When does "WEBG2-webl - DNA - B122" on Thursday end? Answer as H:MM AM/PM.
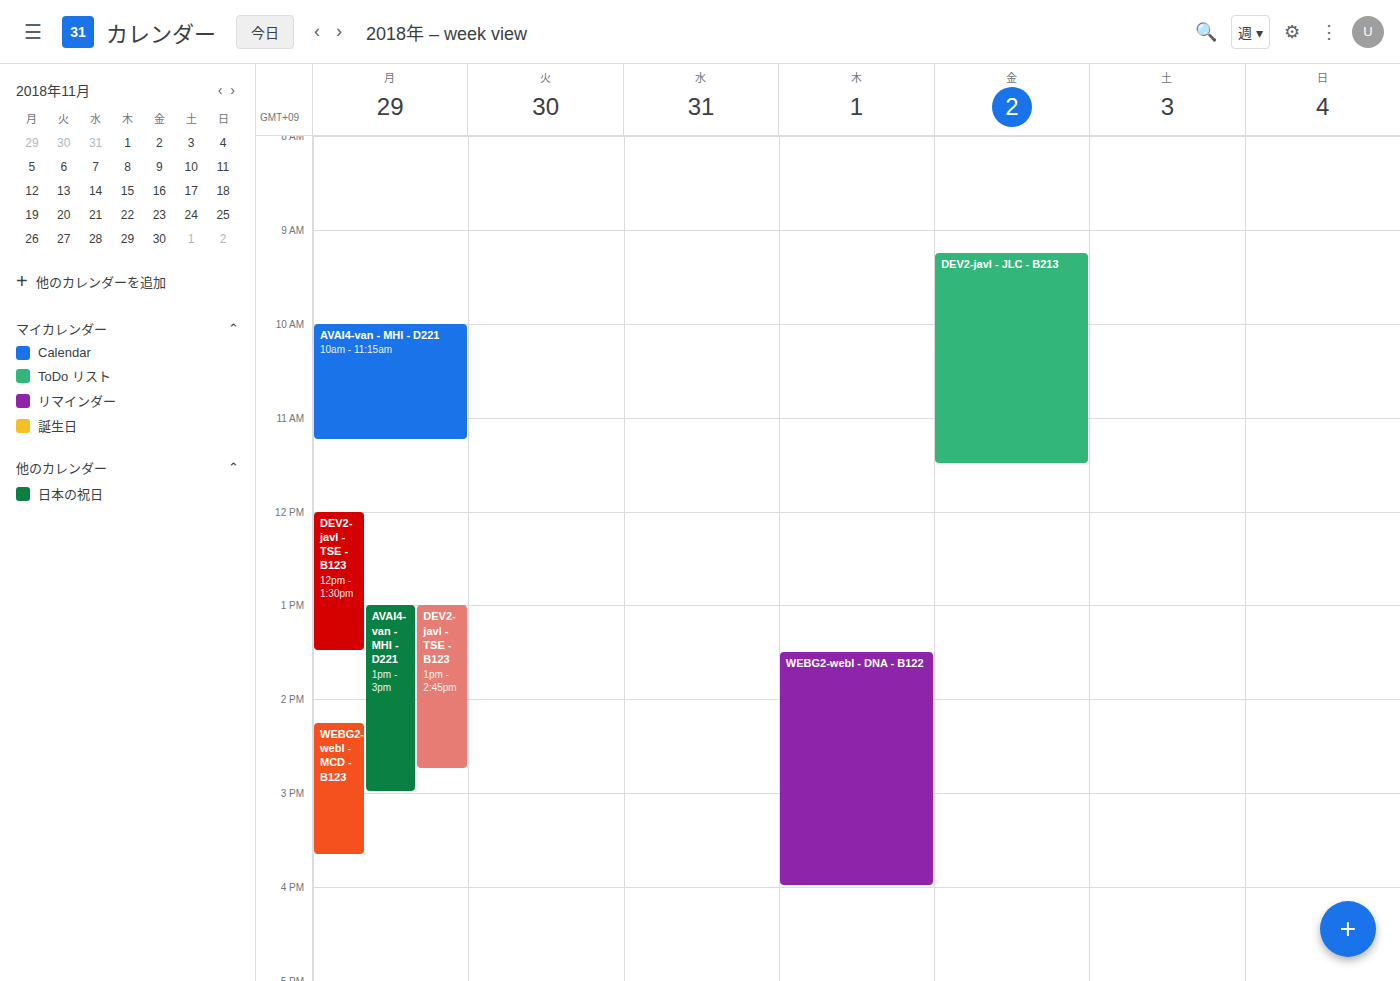
4:00 PM